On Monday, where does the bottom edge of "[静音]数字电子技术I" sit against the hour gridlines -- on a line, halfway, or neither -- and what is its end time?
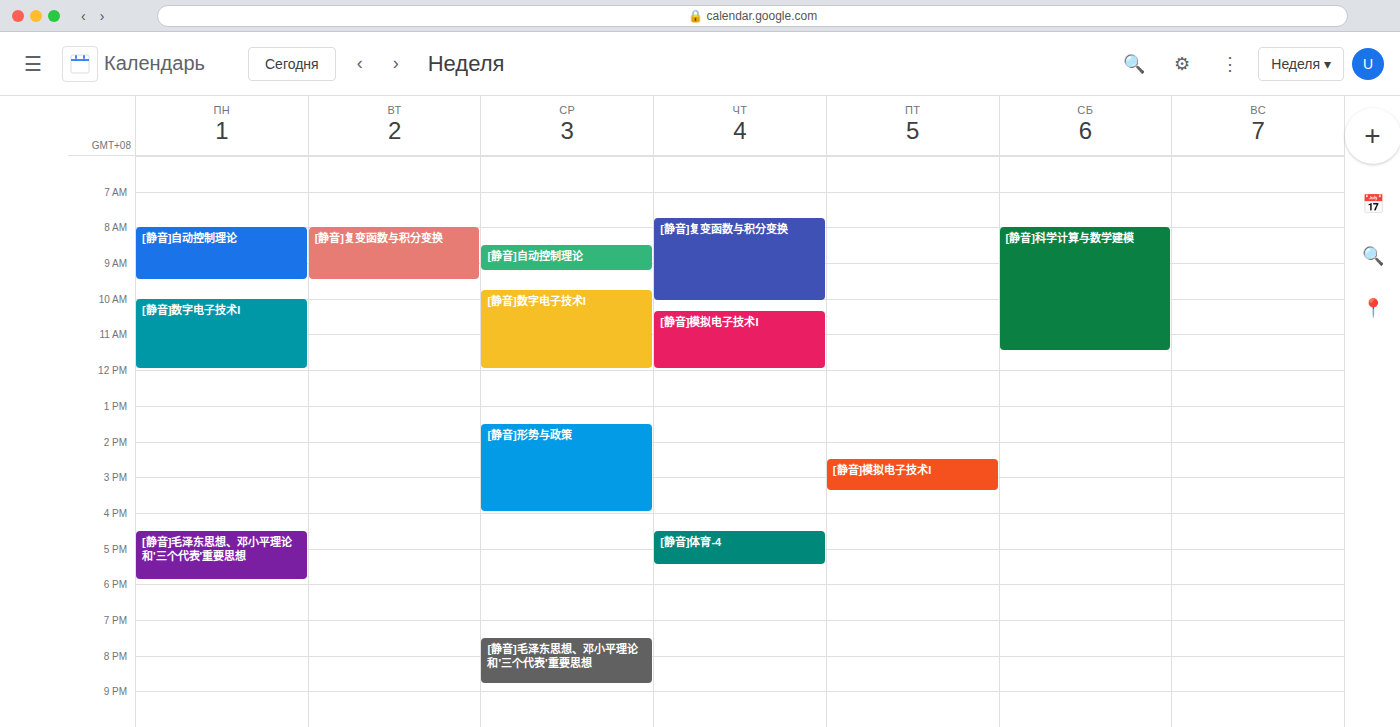
12:00 PM -- exactly on the 12 PM line.